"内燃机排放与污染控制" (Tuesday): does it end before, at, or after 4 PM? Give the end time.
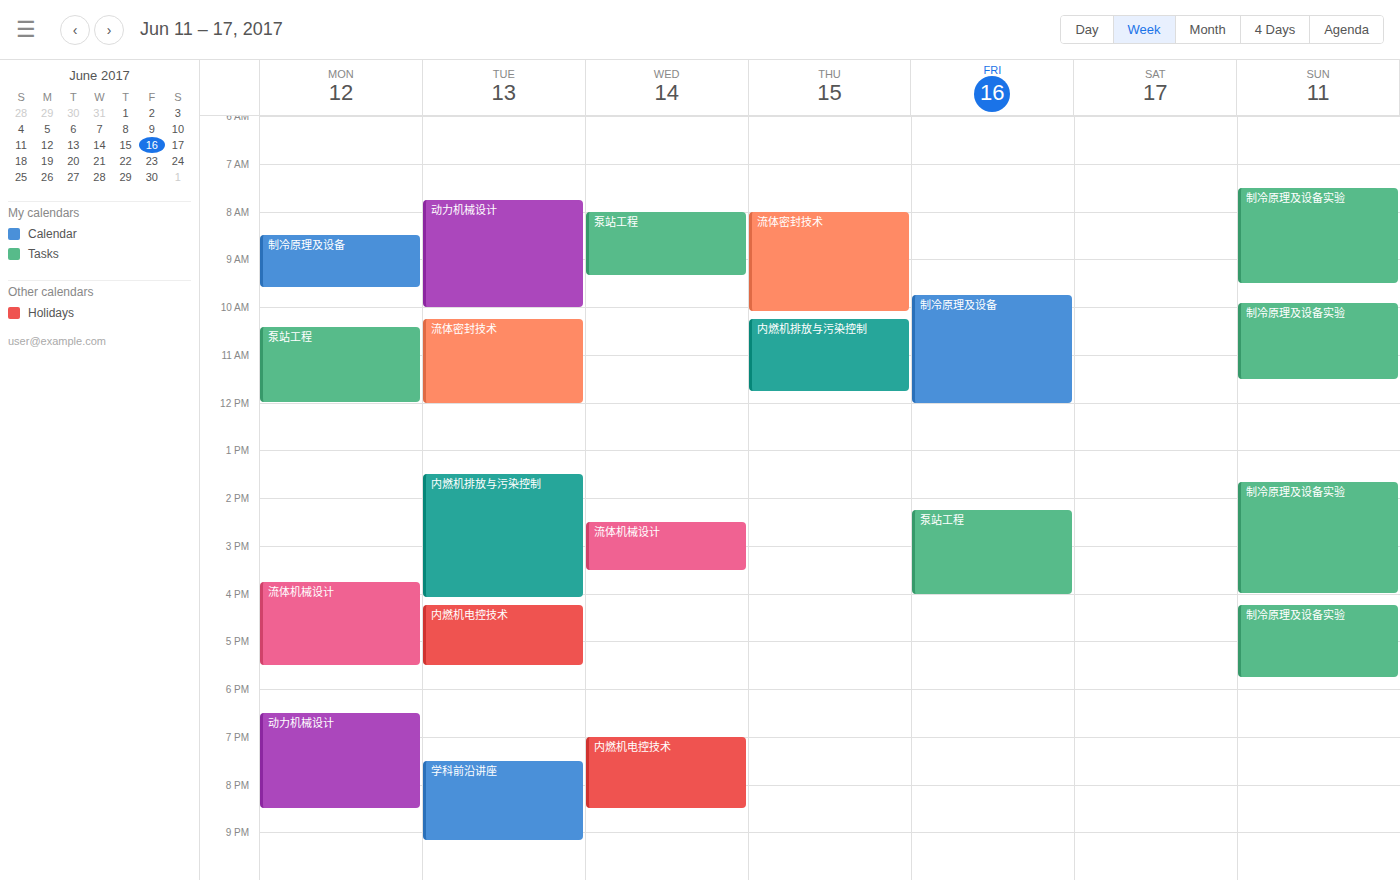
4:05 PM -- after 4 PM, 5 minutes below the 4 PM line.